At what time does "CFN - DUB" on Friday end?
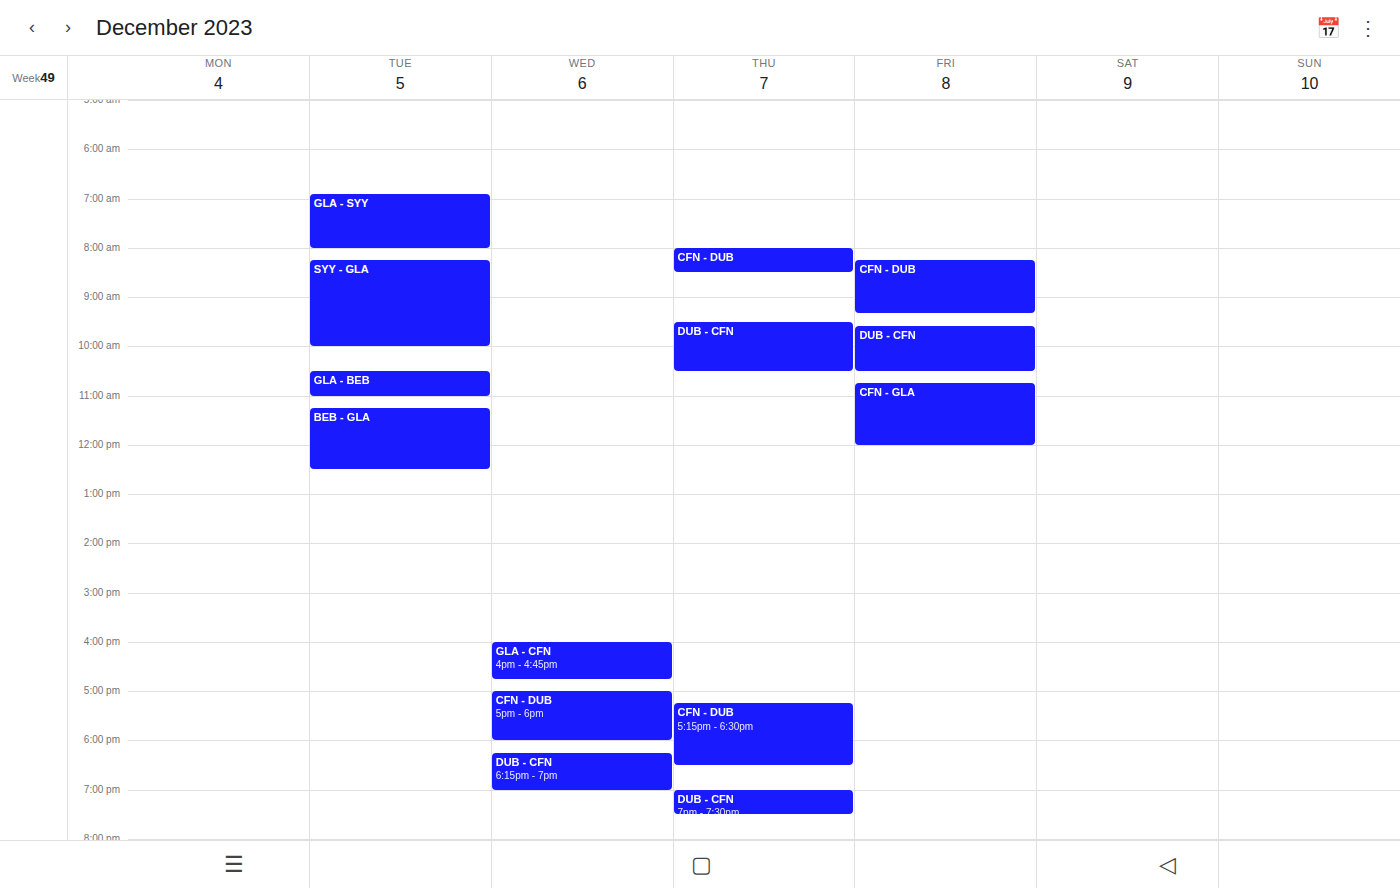
9:20 AM